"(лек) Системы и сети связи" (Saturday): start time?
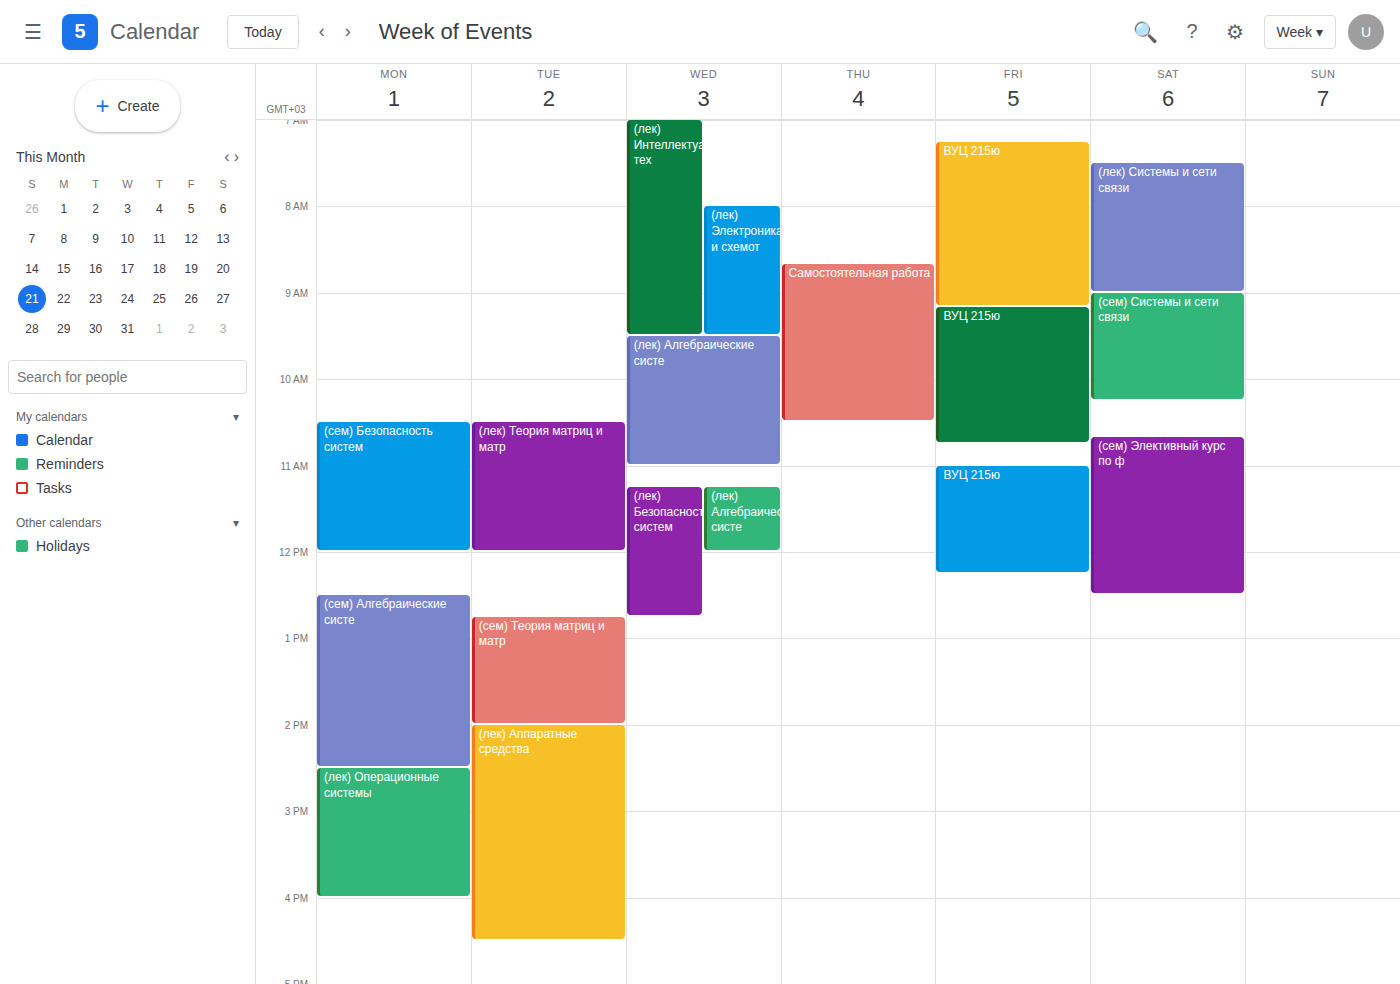
7:30 AM